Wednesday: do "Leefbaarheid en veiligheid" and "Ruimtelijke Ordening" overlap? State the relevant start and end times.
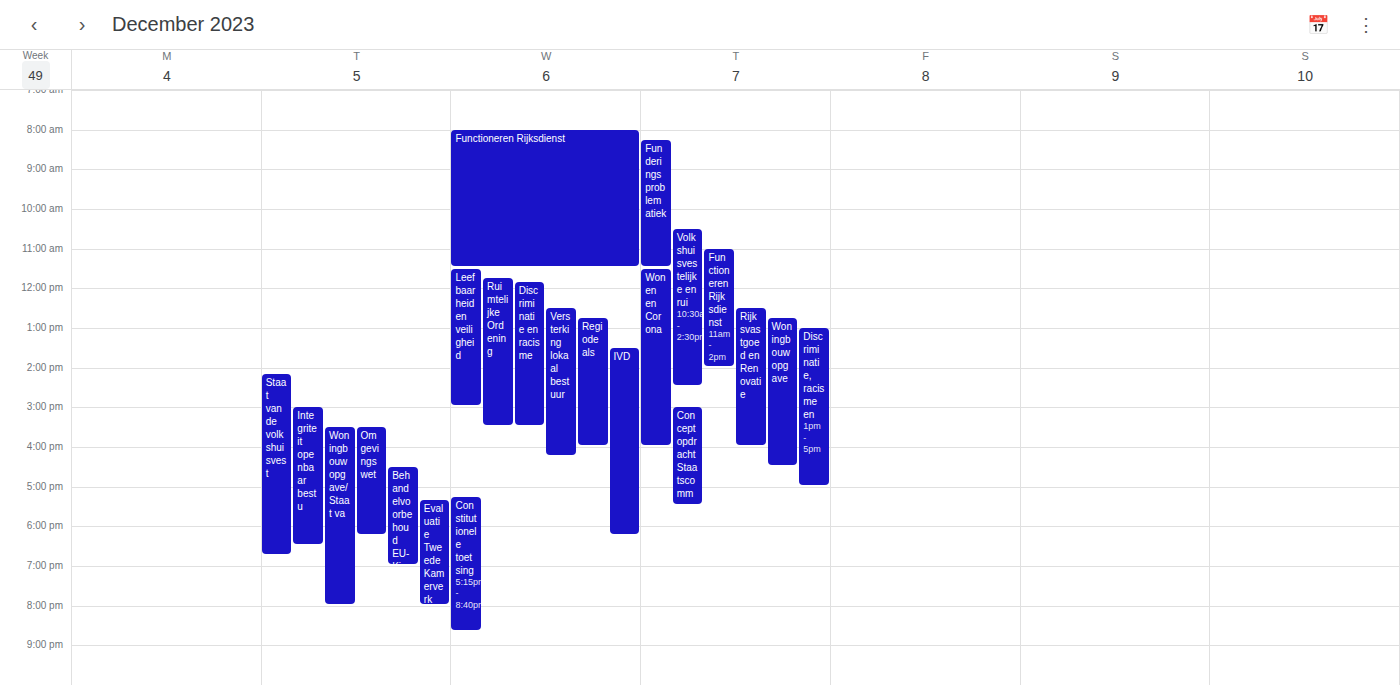
"Ruimtelijke Ordening" starts at 11:45 AM, before "Leefbaarheid en veiligheid" ends at 3:00 PM -- they overlap.